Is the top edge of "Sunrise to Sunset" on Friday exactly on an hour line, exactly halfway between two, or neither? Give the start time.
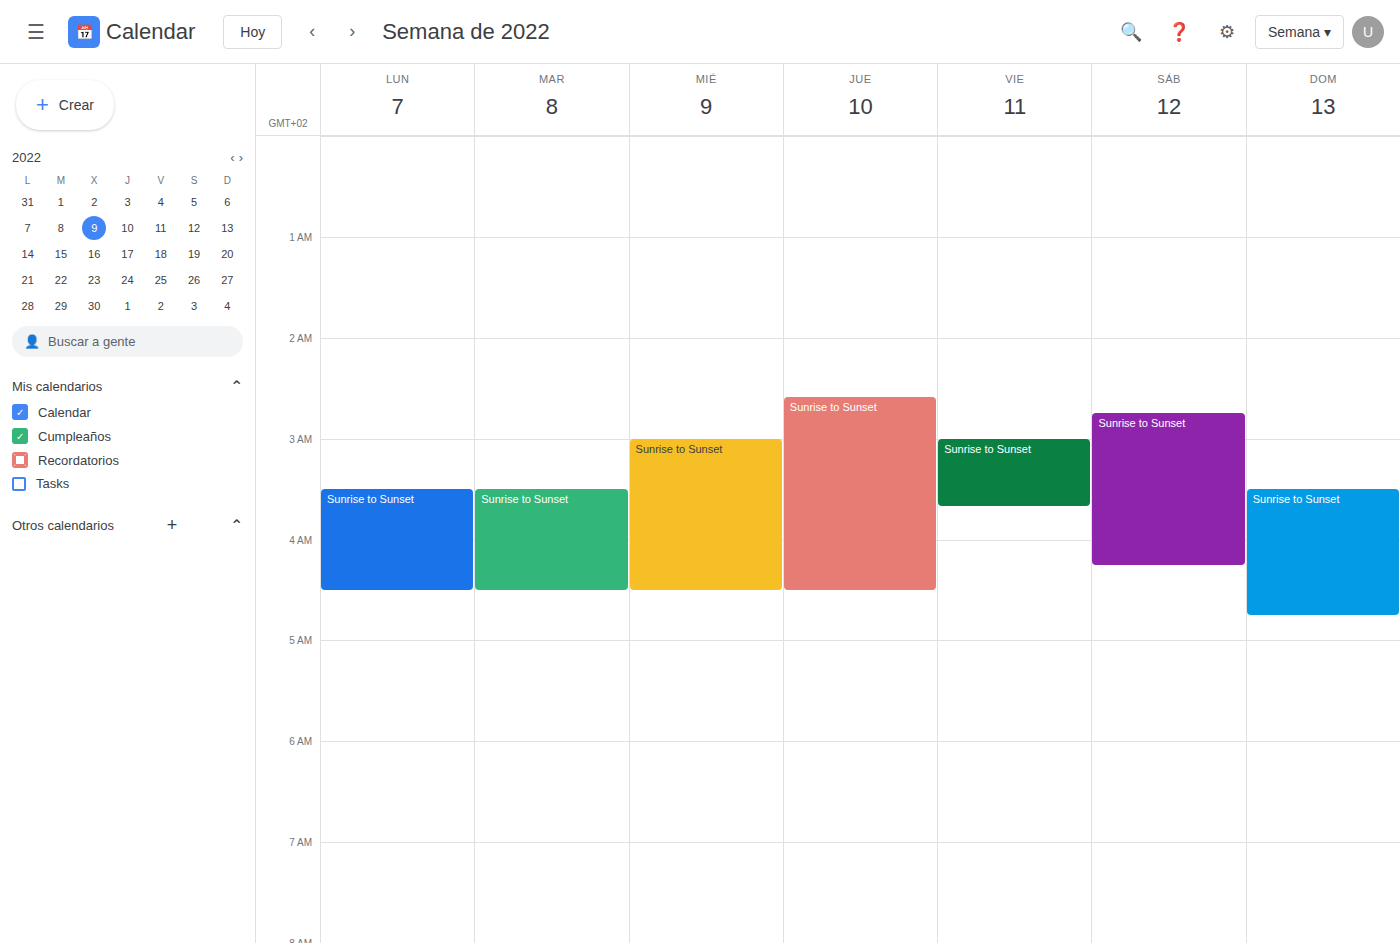
3:00 AM -- exactly on the 3 AM line.